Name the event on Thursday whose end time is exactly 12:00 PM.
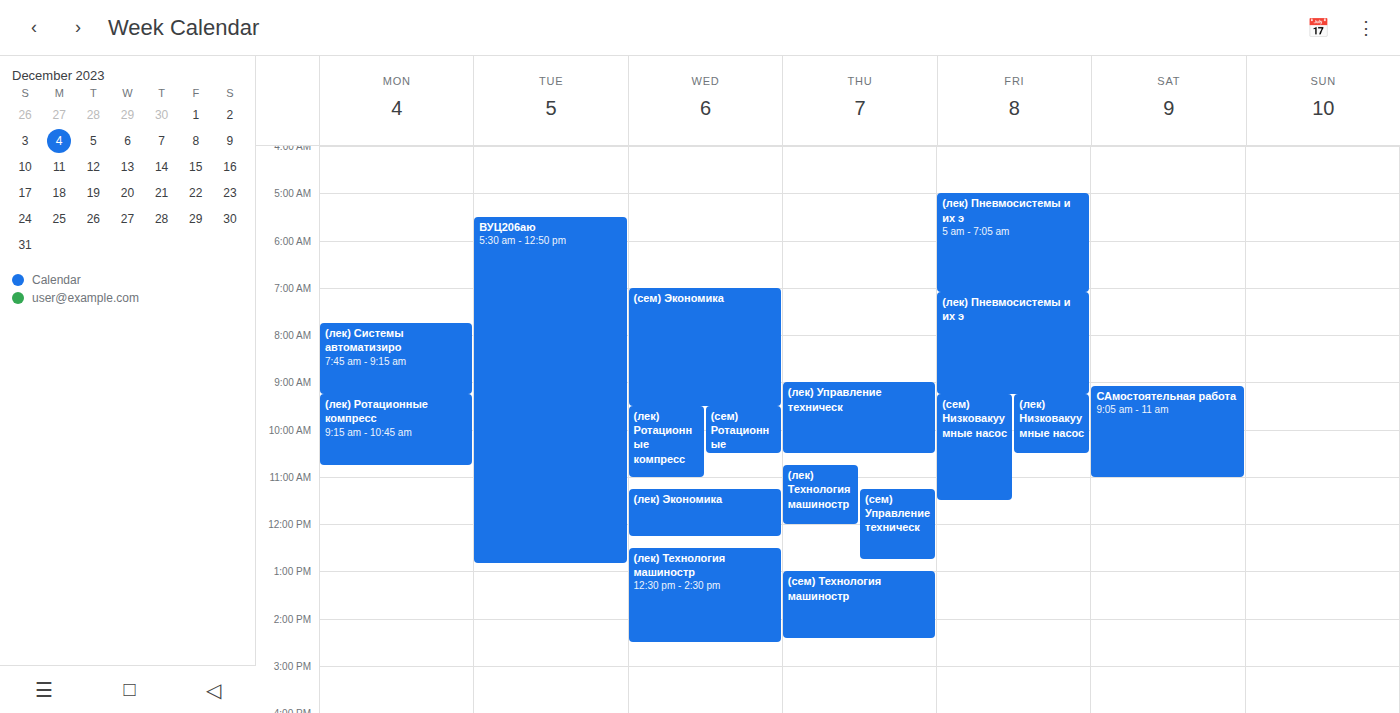
"(лек) Технология машиностр"